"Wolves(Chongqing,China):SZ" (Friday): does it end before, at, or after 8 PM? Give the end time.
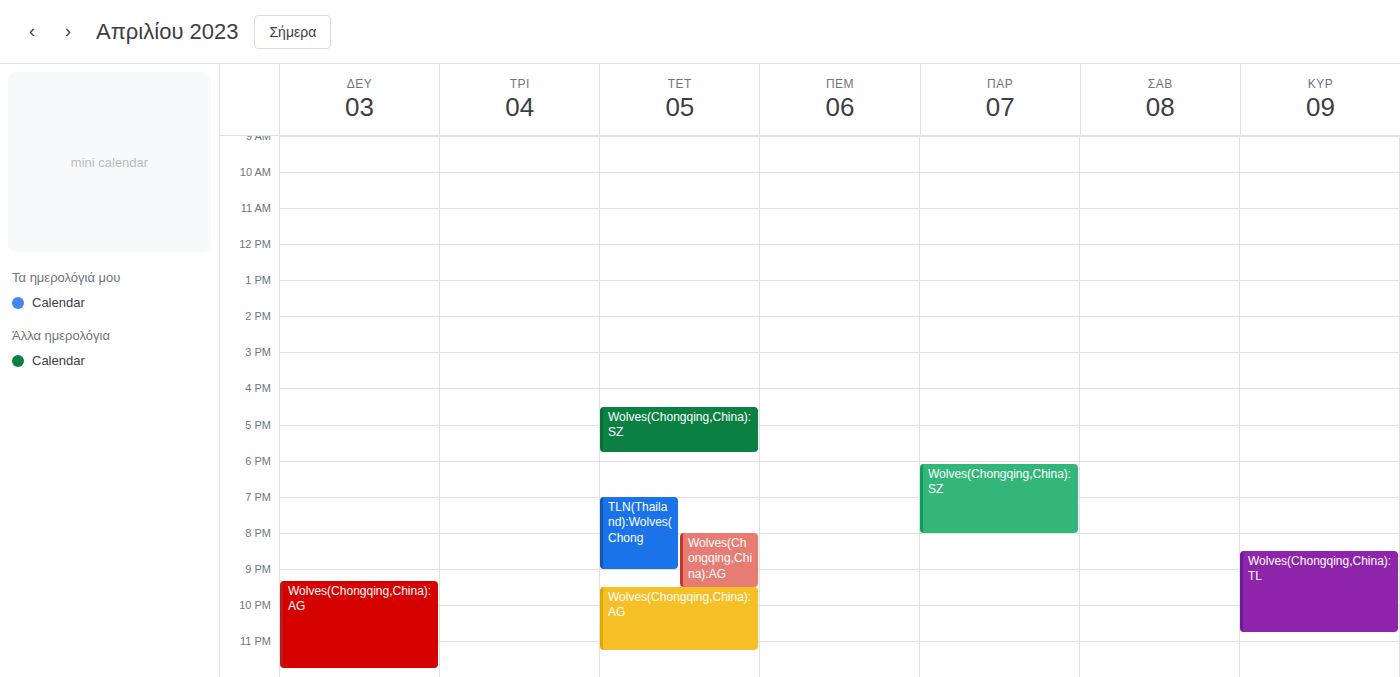
8:00 PM -- exactly at 8 PM, on the 8 PM line.